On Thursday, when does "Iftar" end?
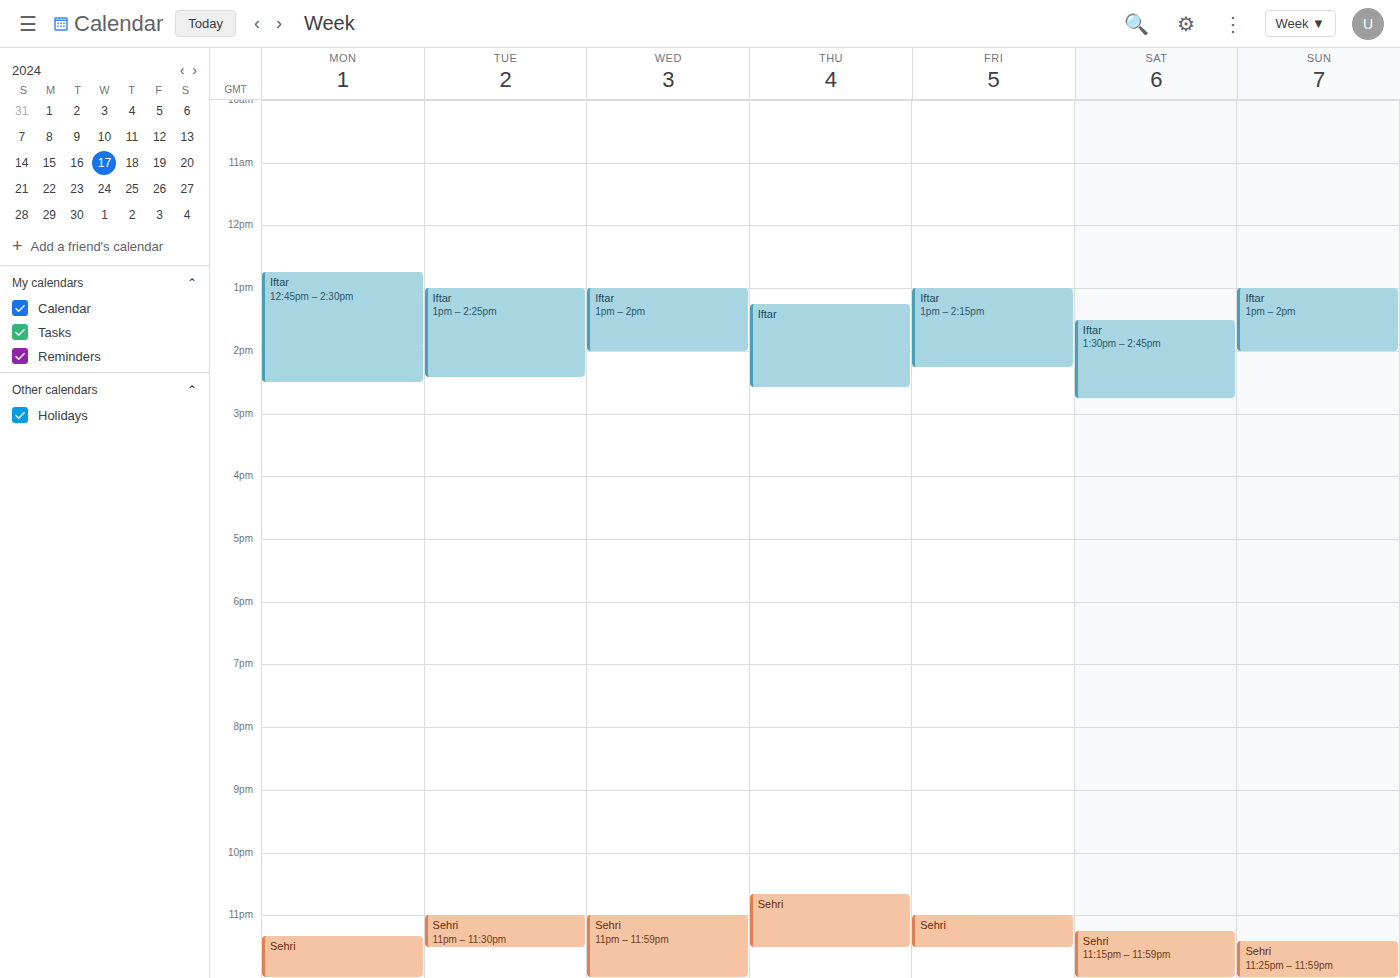
14:35